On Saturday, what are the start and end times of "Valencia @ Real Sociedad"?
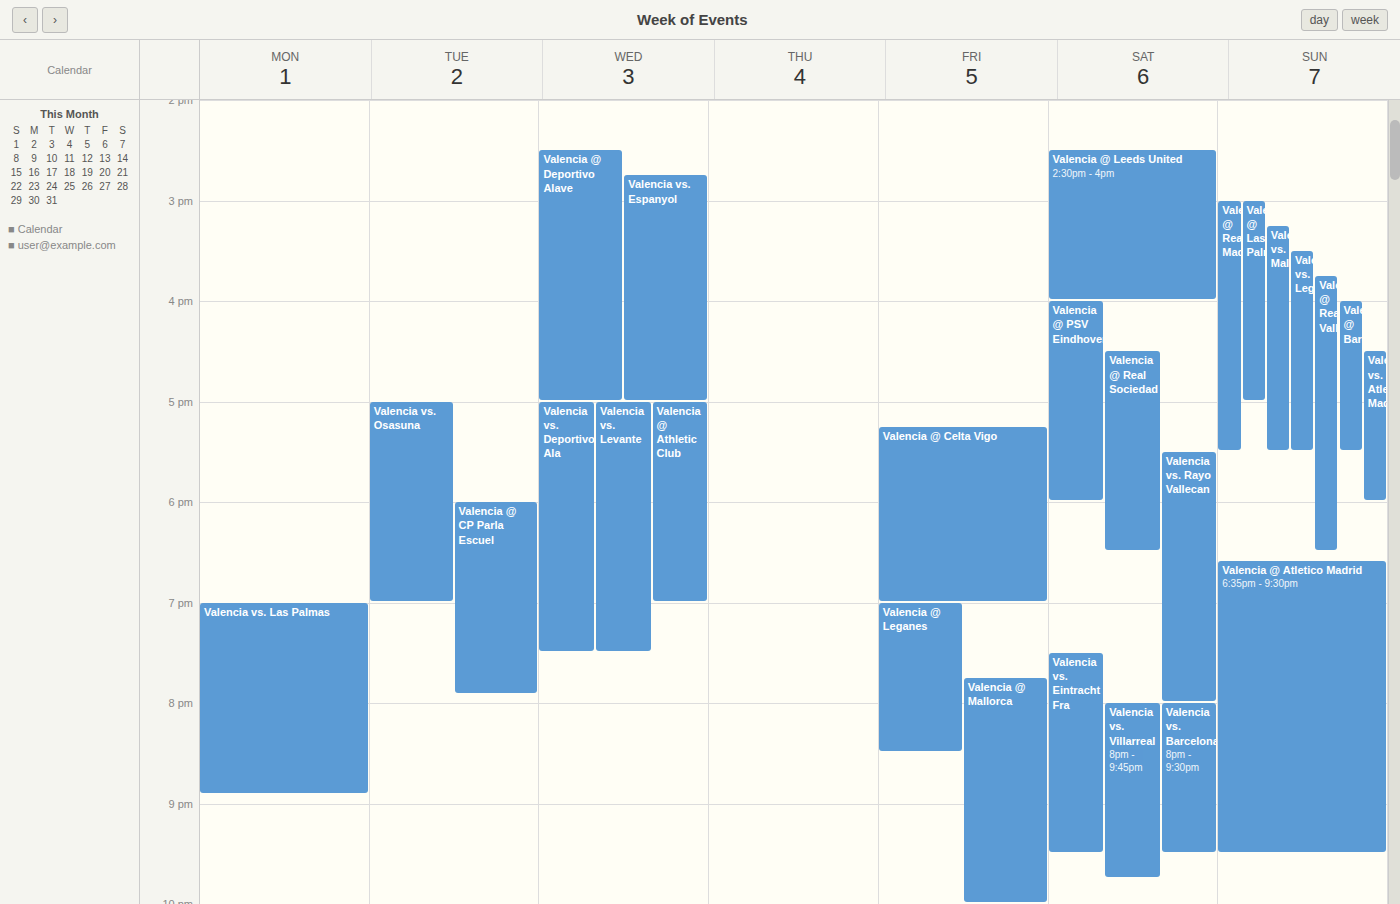
4:30 PM to 6:30 PM